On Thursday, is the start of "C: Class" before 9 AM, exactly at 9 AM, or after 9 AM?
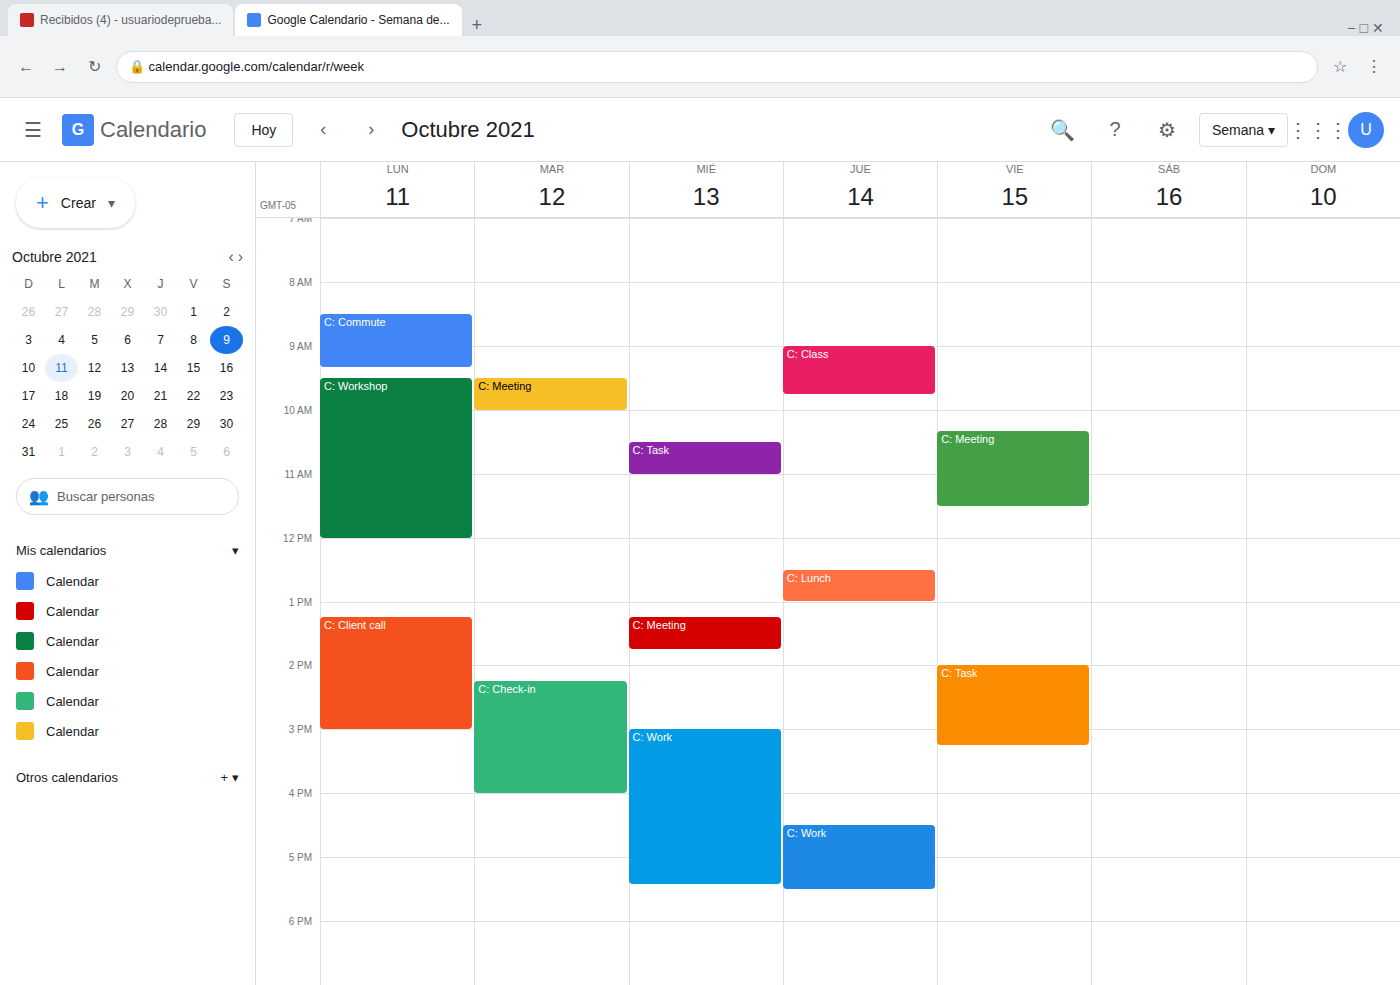
9:00 AM -- exactly at 9 AM, on the 9 AM line.